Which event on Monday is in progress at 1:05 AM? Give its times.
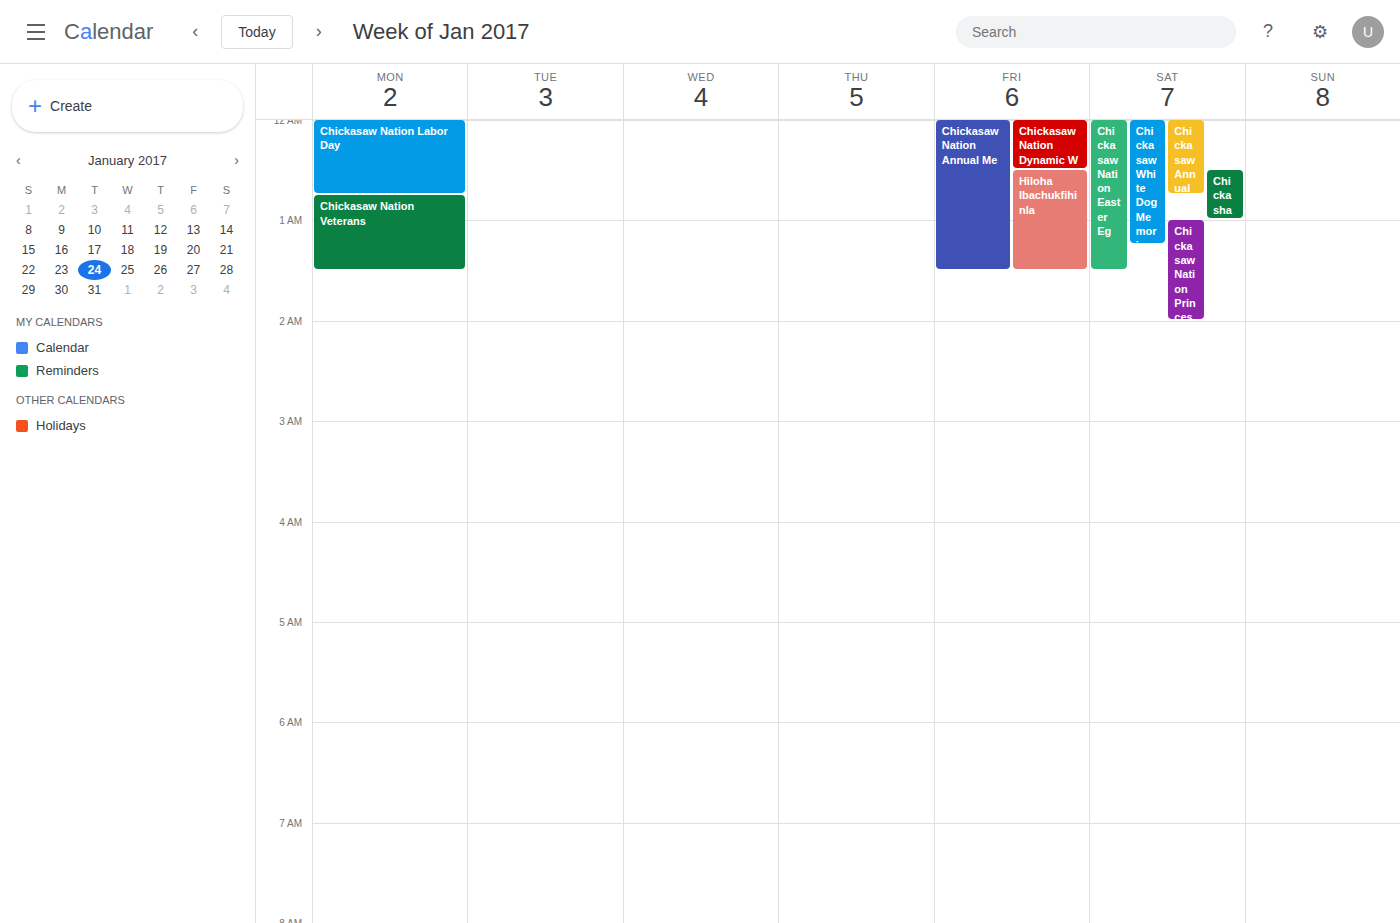
"Chickasaw Nation Veterans", 12:45 AM to 1:30 AM